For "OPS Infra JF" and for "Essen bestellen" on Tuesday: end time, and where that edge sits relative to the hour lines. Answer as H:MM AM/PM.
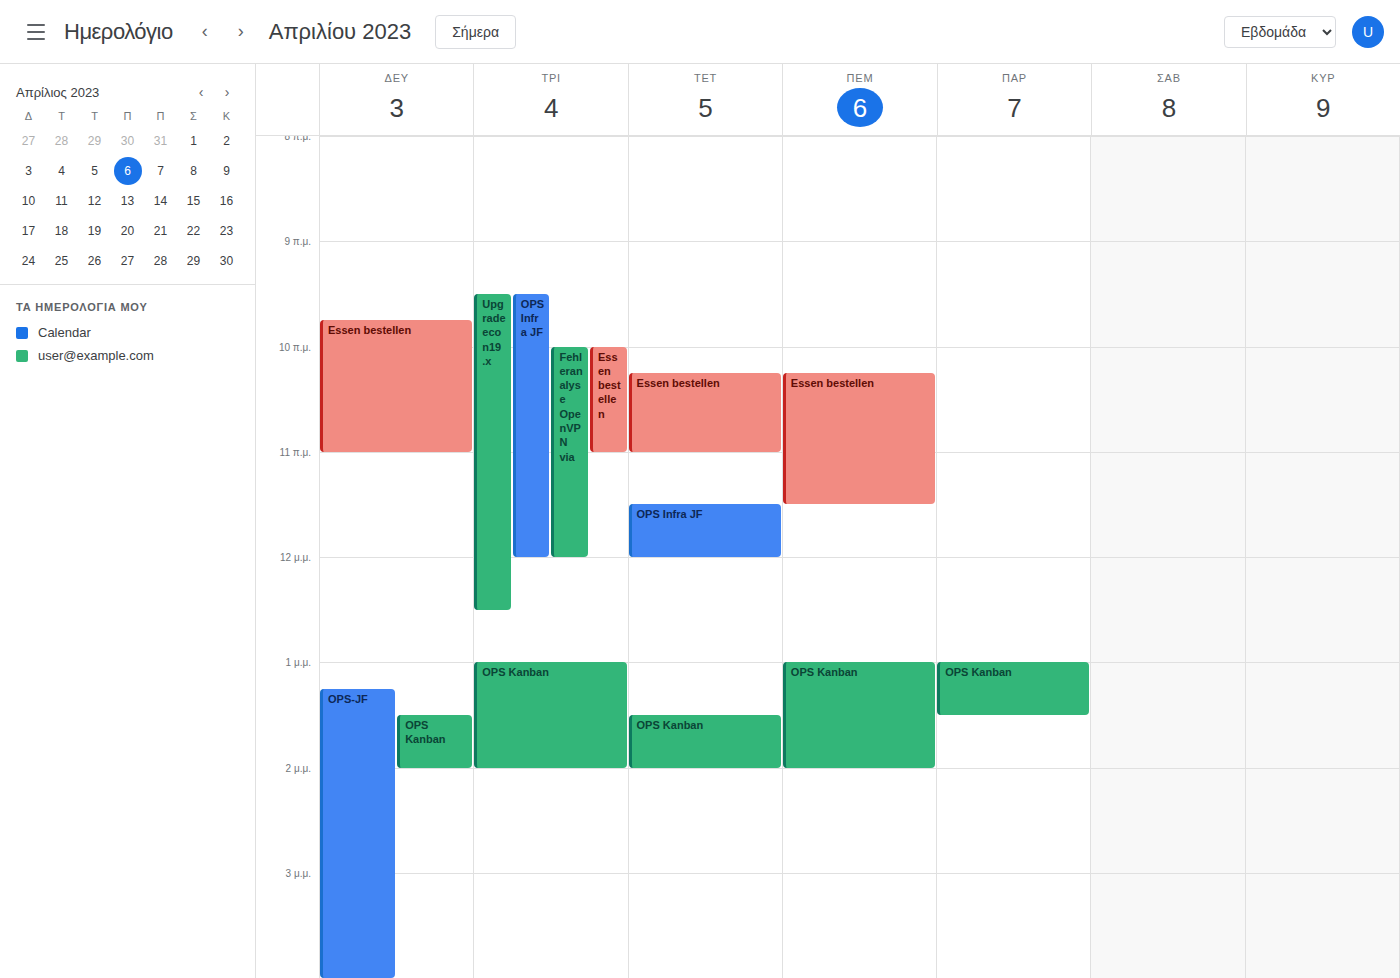
"OPS Infra JF": 12:00 PM, exactly on the 12 PM line. "Essen bestellen": 11:00 AM, exactly on the 11 AM line.